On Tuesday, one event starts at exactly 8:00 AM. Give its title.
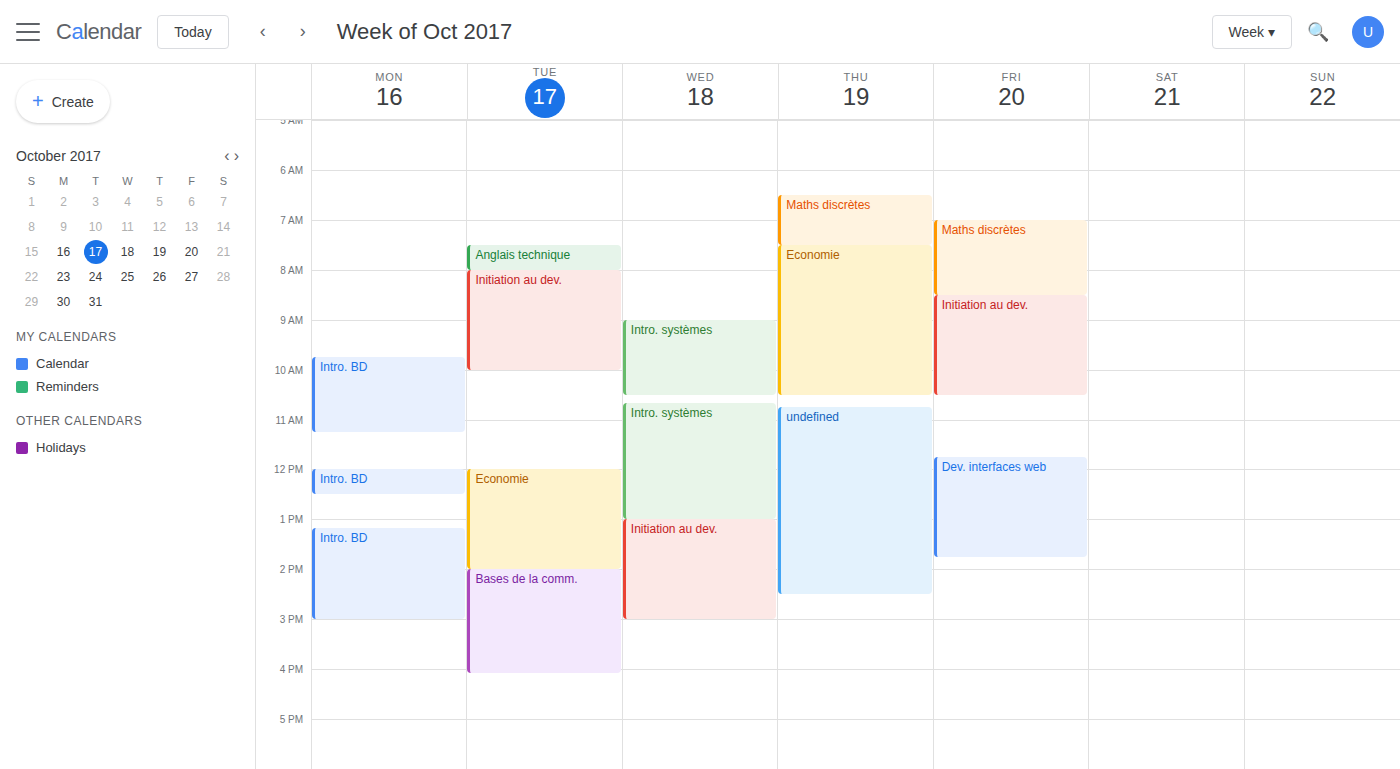
"Initiation au dev."